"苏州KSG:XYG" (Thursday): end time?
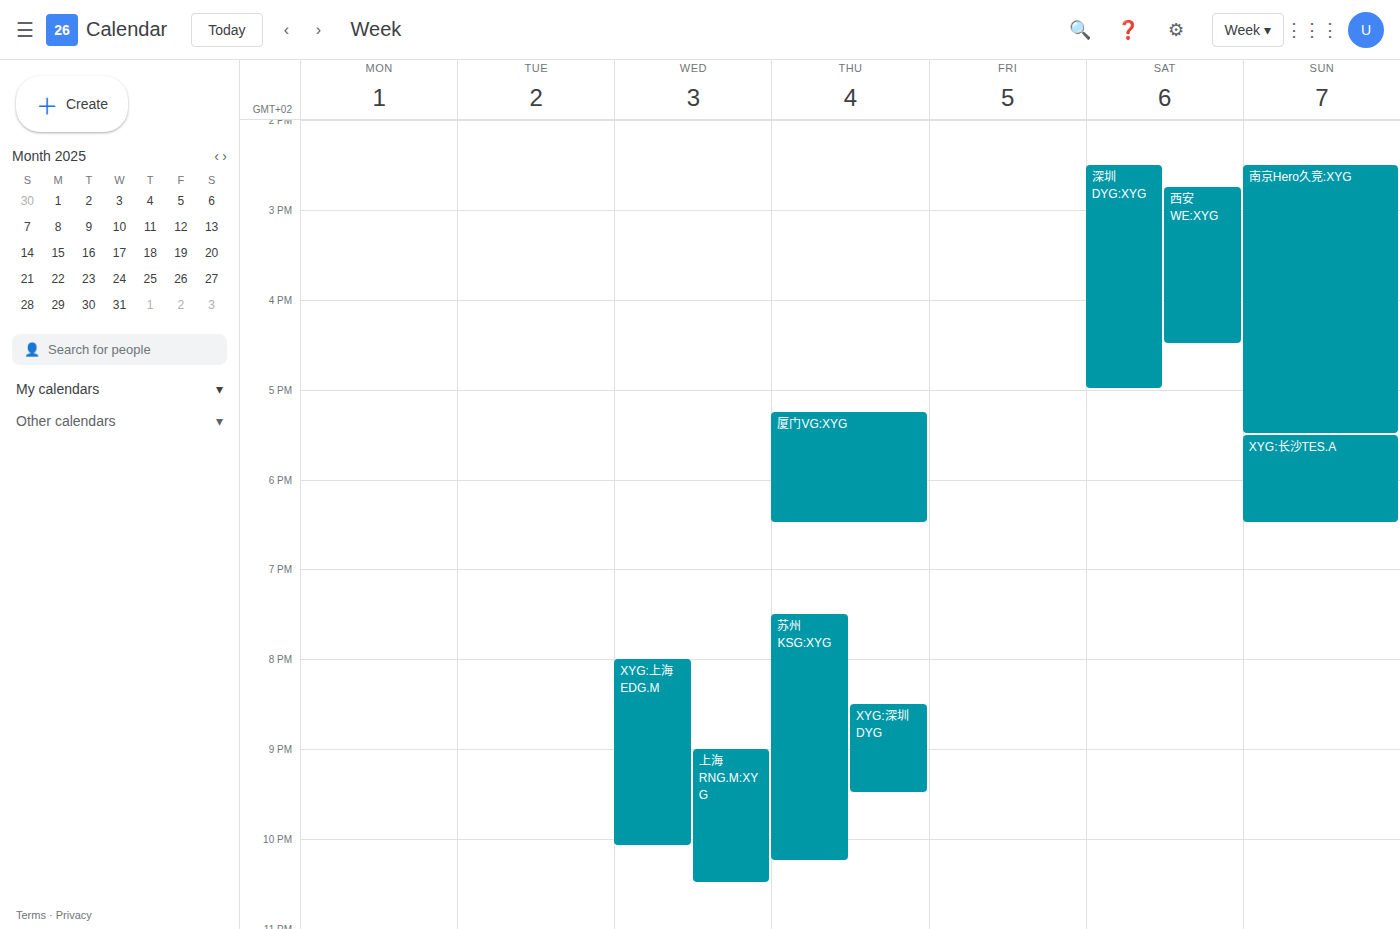
22:15